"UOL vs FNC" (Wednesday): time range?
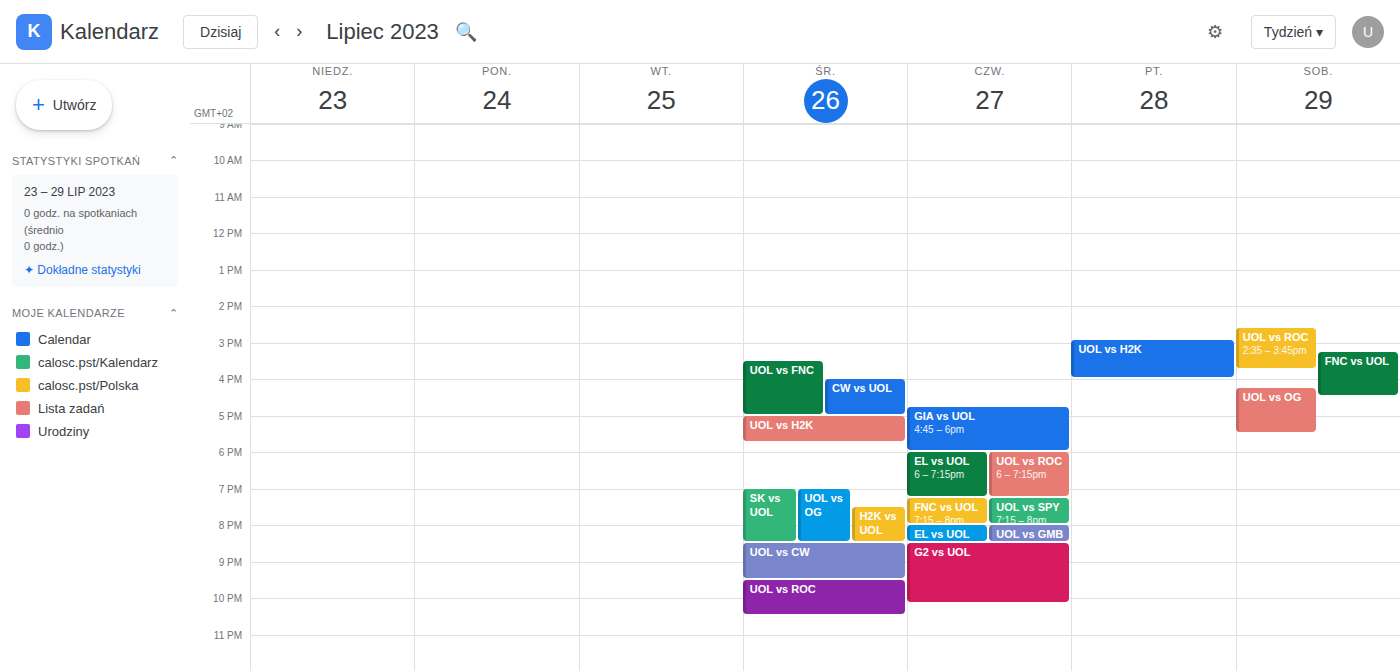
3:30 PM to 5:00 PM